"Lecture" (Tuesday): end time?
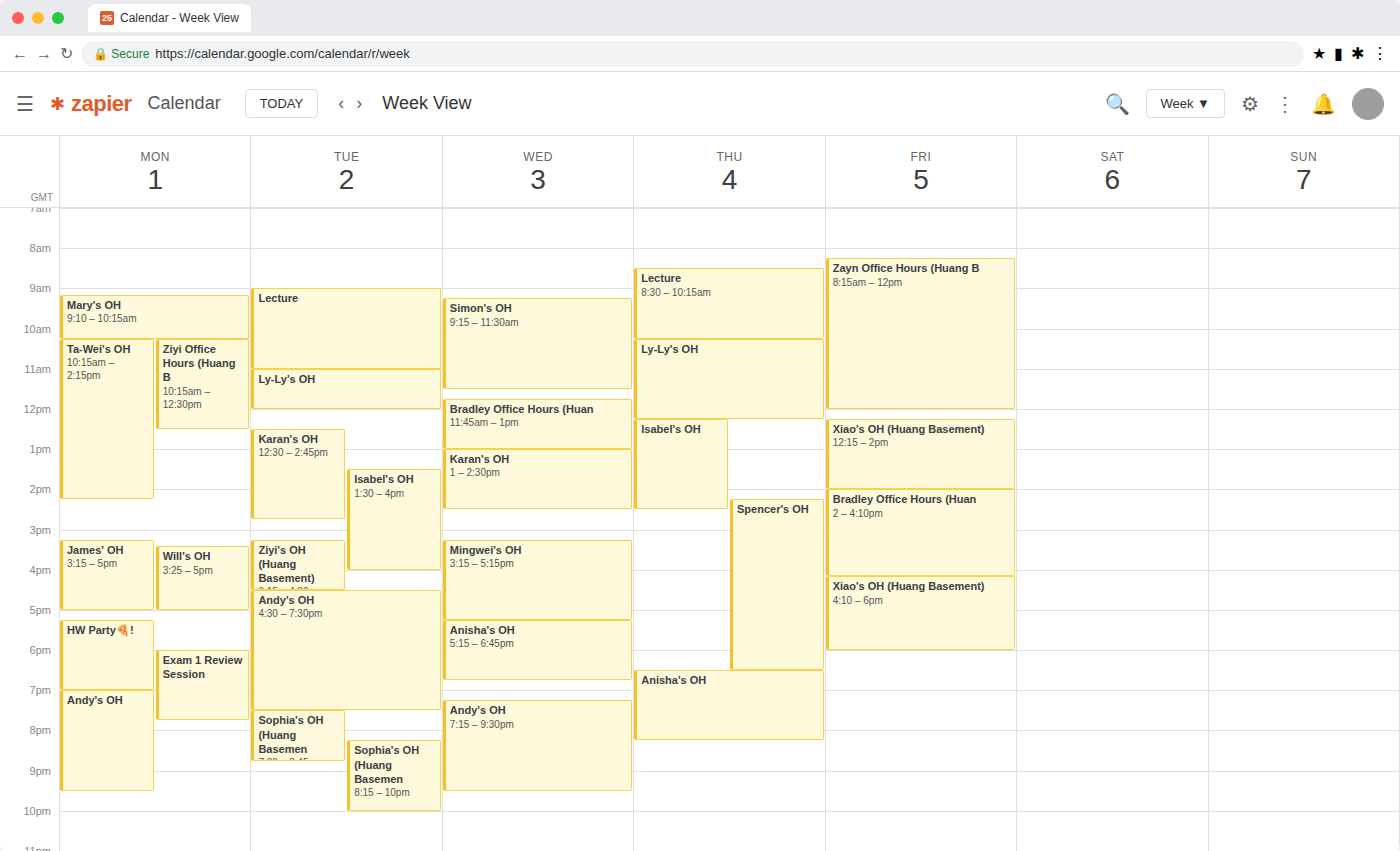
11:00 AM